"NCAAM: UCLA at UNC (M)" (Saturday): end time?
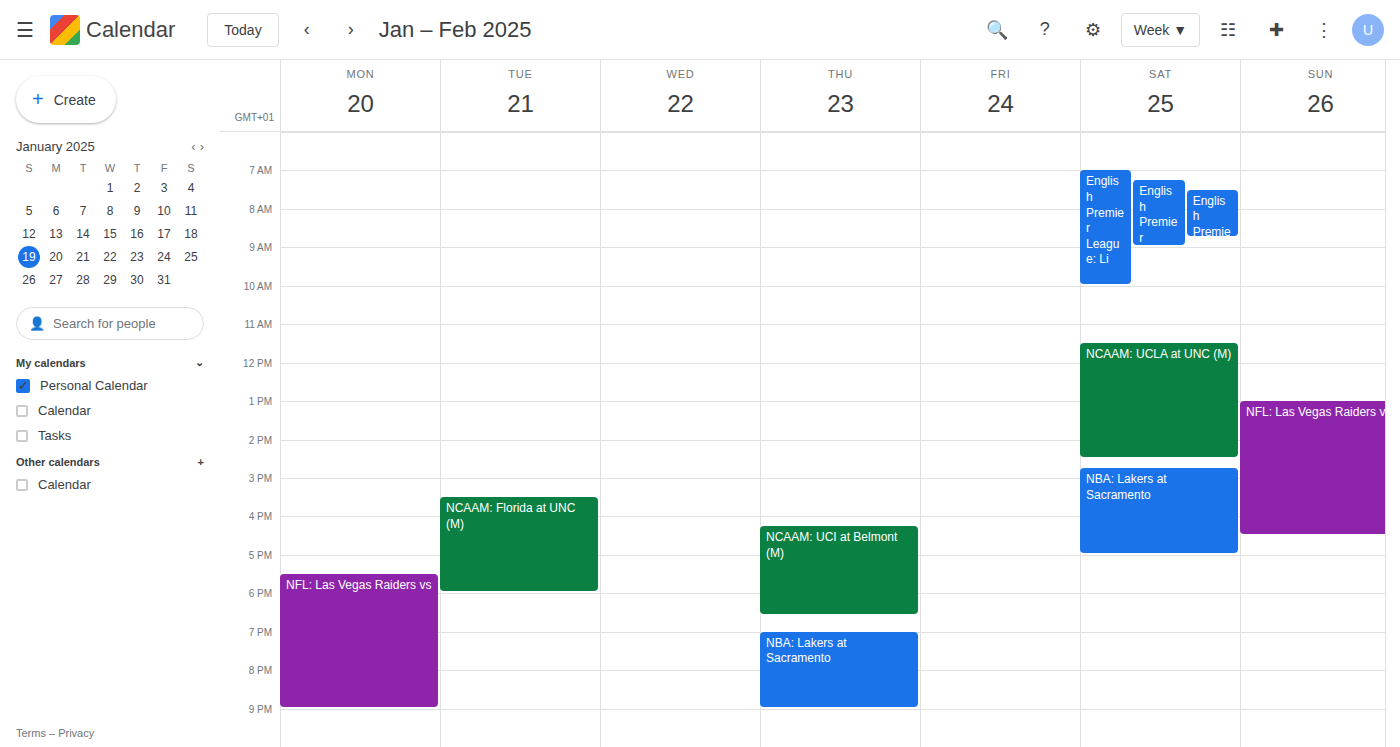
2:30 PM